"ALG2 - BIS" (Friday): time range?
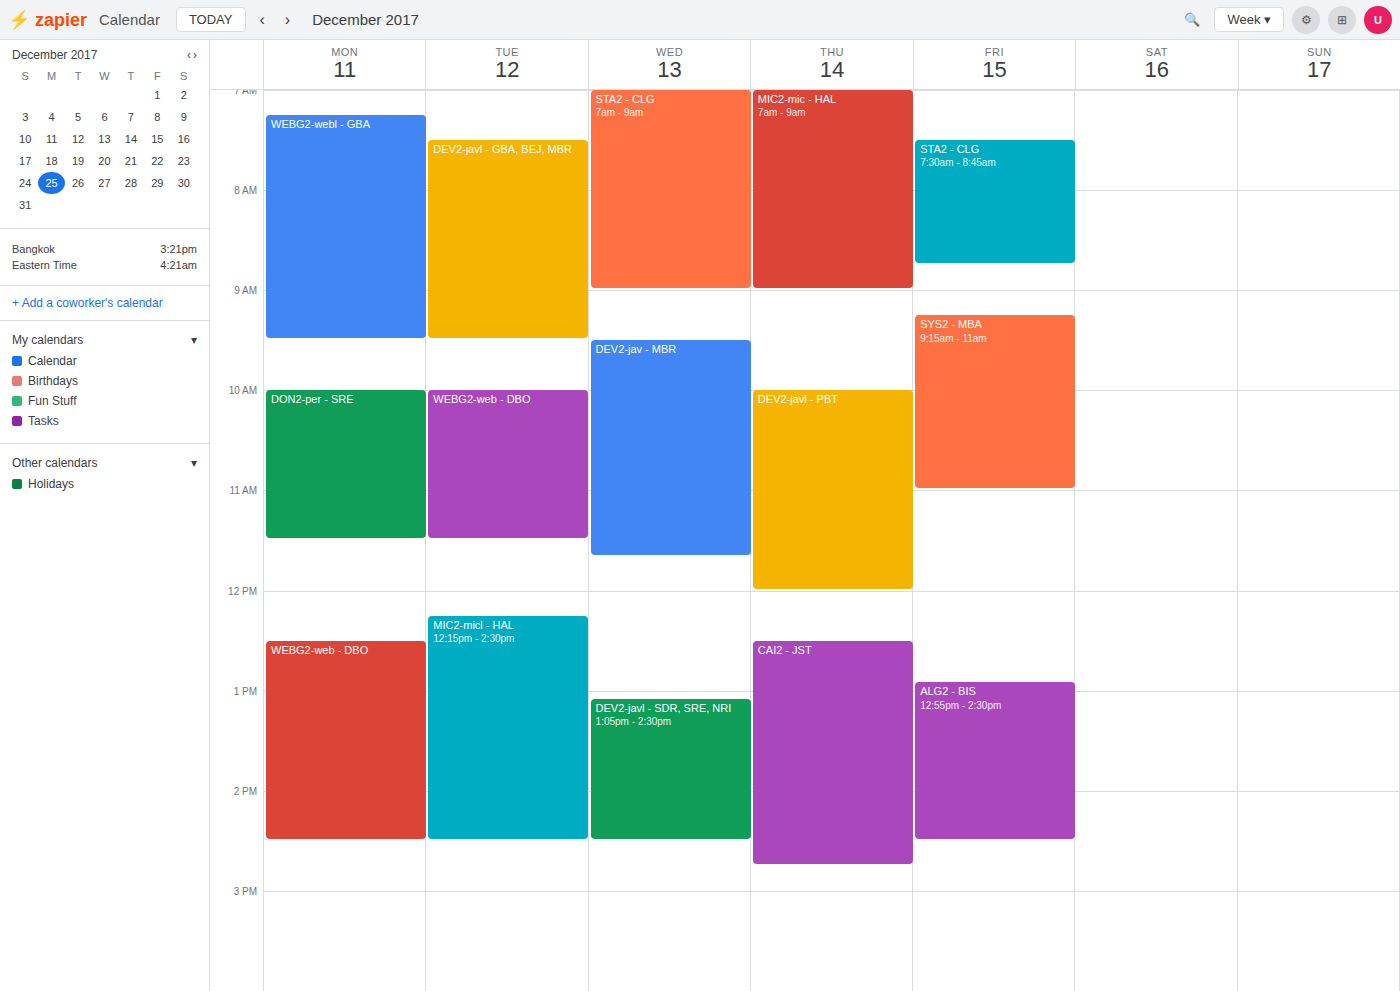
12:55 PM to 2:30 PM